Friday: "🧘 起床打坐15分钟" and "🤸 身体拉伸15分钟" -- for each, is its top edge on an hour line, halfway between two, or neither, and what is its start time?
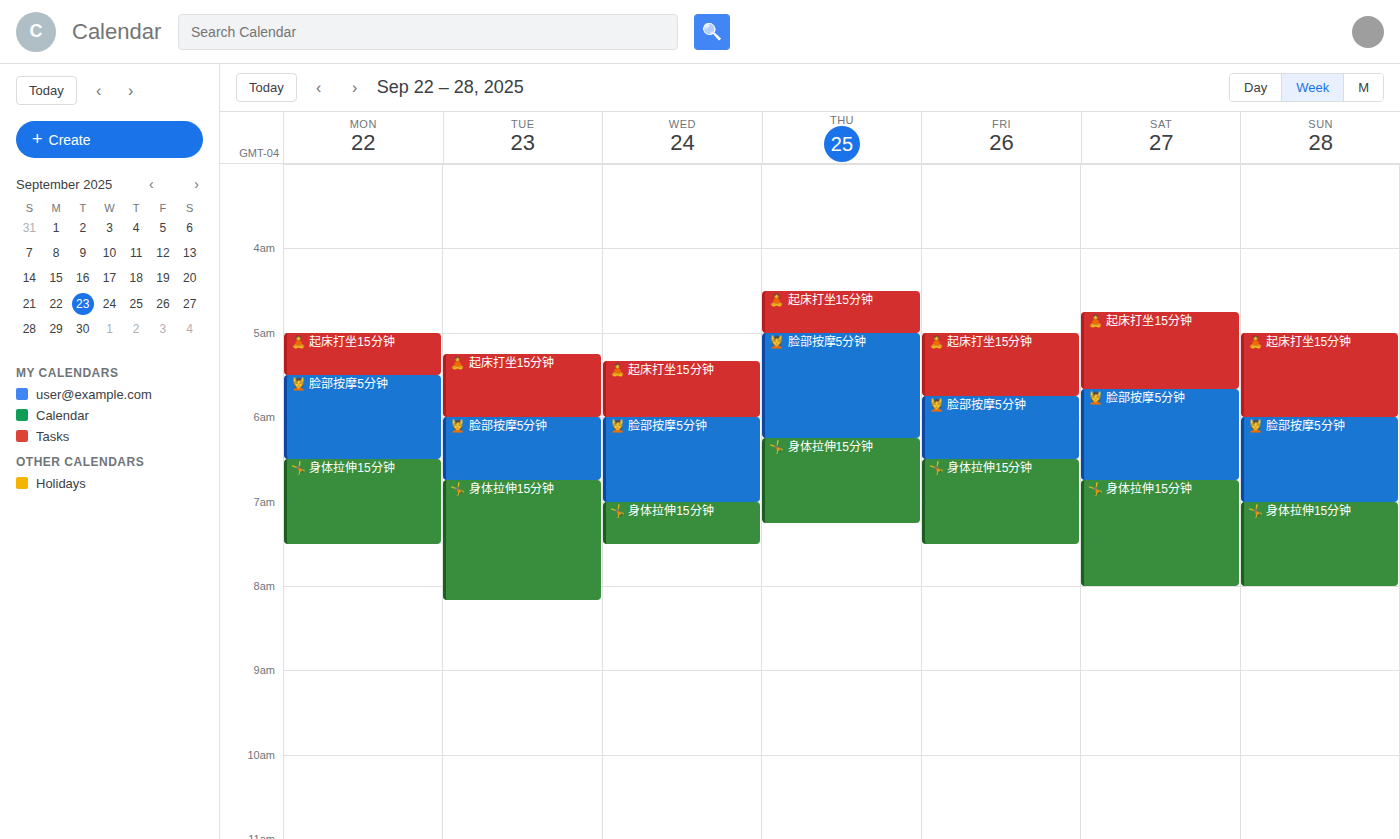
"🧘 起床打坐15分钟": 5:00 AM, exactly on the 5 AM line. "🤸 身体拉伸15分钟": 6:30 AM, halfway between the 6 AM and 7 AM lines.